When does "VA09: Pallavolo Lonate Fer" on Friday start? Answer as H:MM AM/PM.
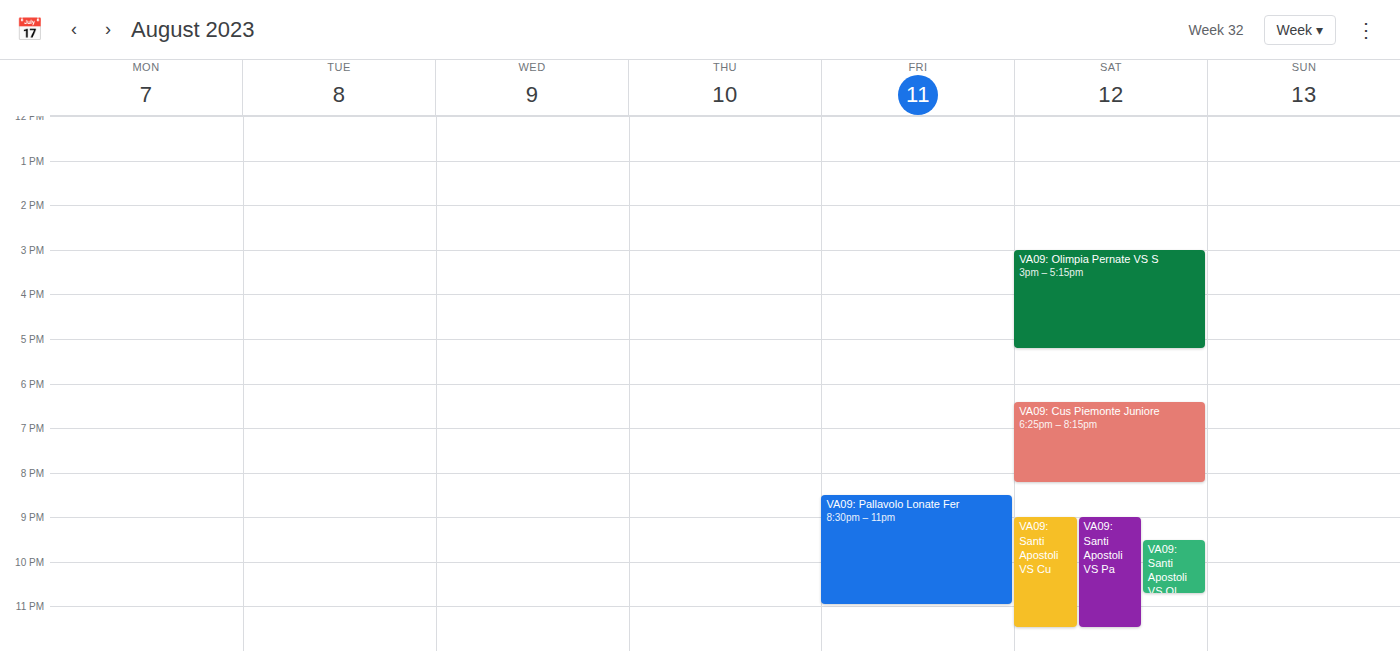
8:30 PM